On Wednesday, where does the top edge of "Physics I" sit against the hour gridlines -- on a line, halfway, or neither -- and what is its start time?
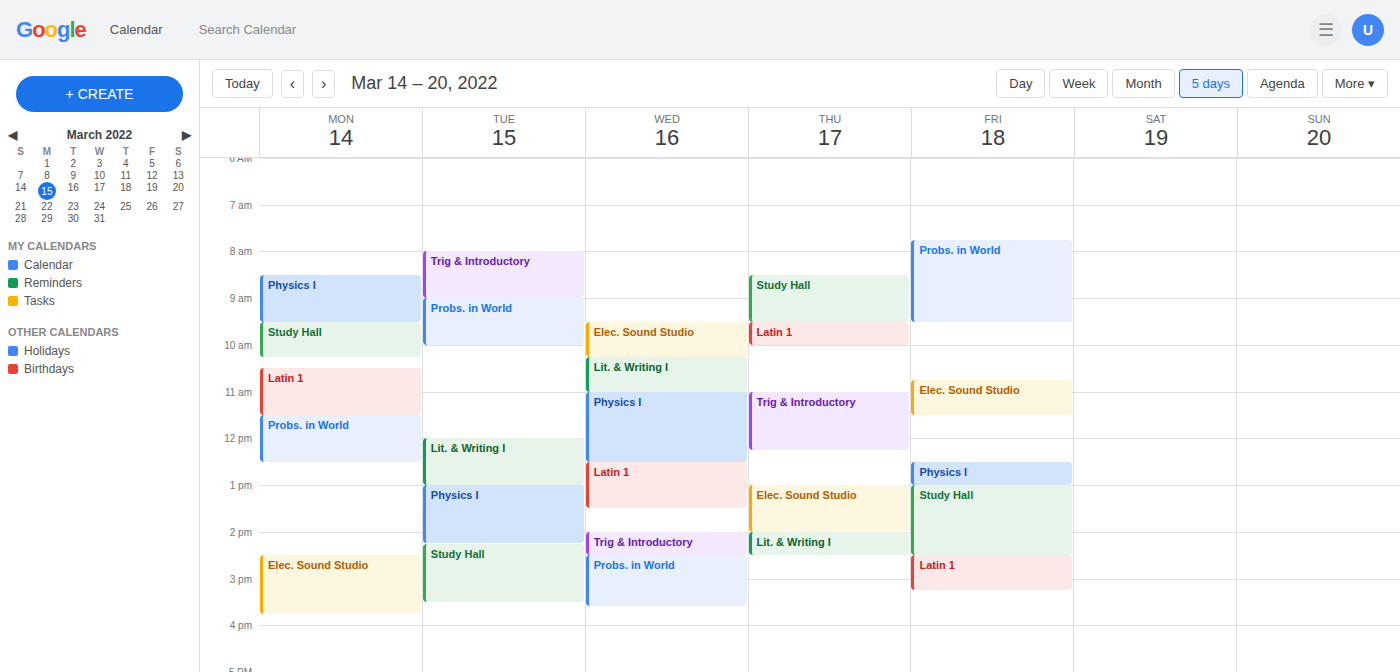
11:00 AM -- exactly on the 11 AM line.